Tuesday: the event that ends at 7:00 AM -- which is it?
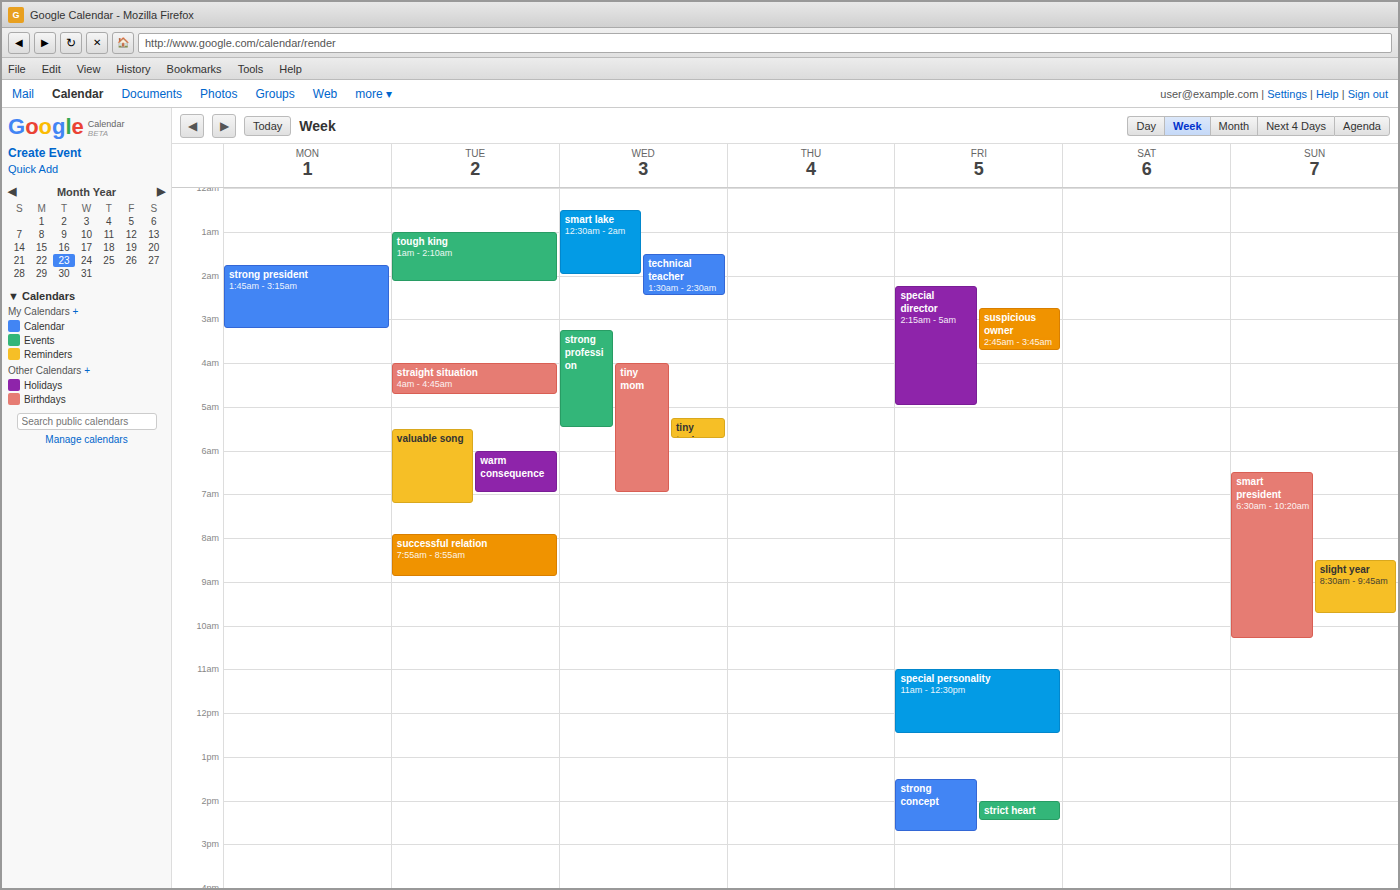
"warm consequence"